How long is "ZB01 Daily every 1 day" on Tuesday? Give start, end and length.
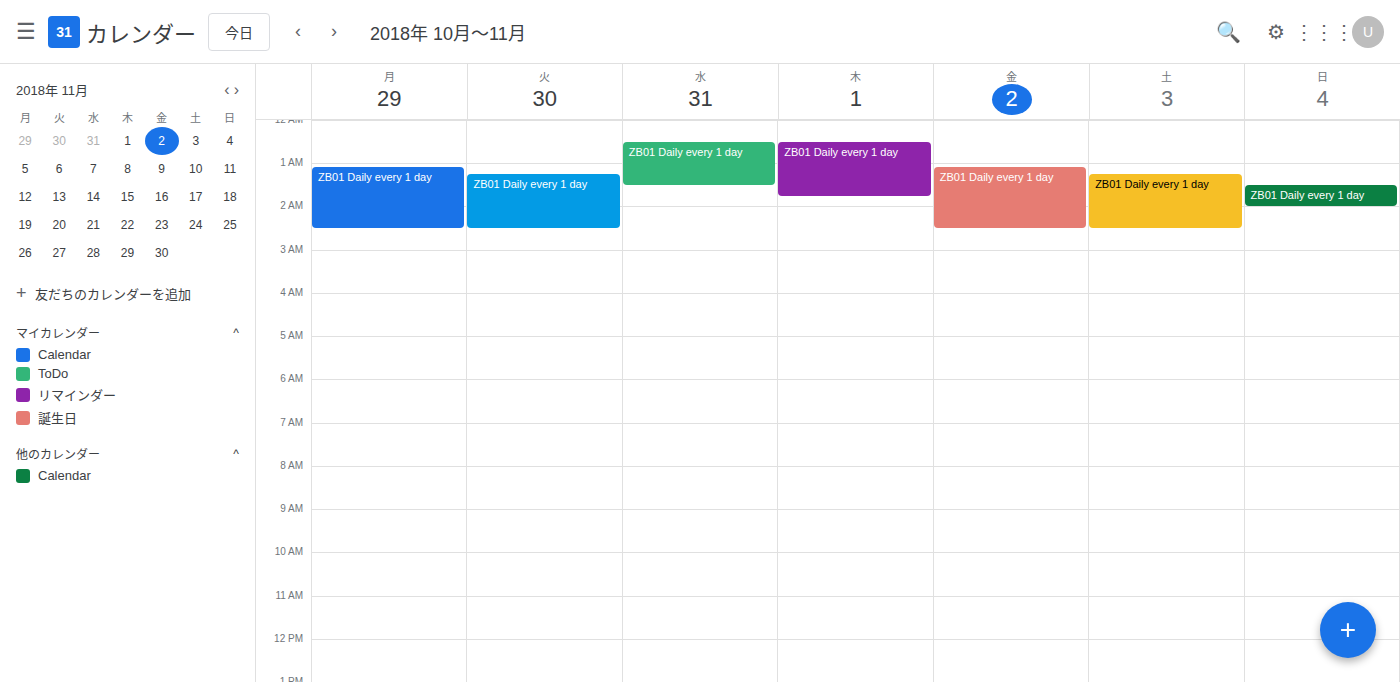
01:15 to 02:30, 1 hour 15 minutes